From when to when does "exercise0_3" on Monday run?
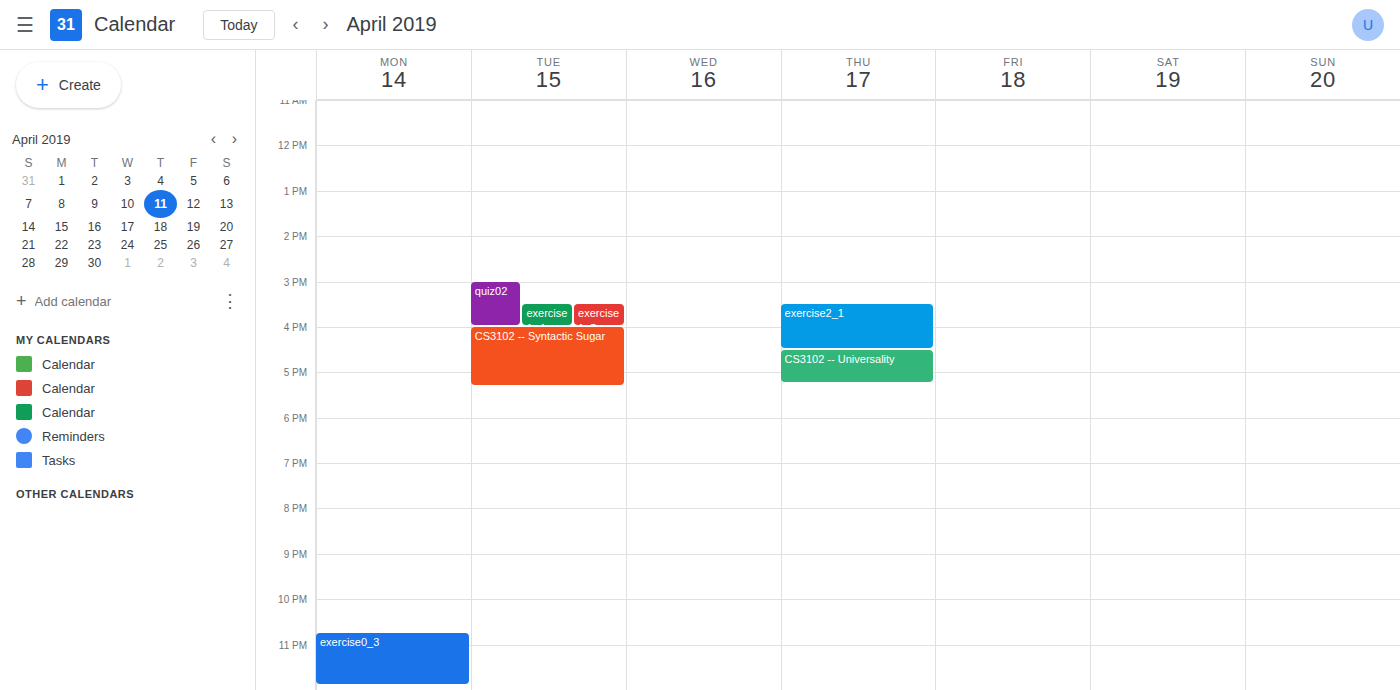
22:45 to 23:55